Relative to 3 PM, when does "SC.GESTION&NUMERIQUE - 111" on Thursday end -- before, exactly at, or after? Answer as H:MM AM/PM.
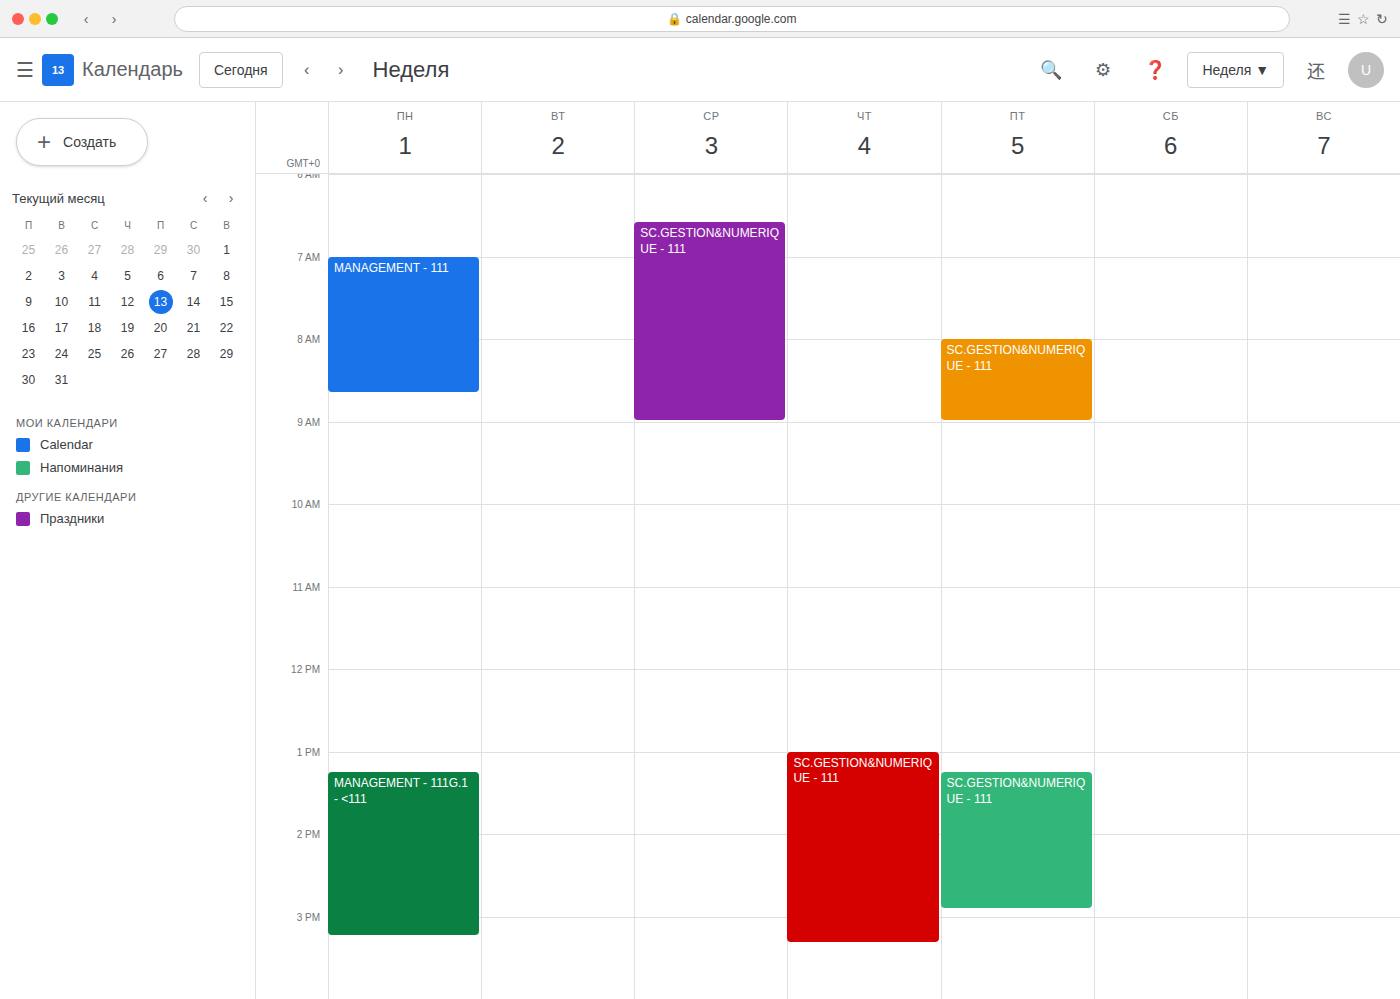
3:20 PM -- after 3 PM, 20 minutes below the 3 PM line.